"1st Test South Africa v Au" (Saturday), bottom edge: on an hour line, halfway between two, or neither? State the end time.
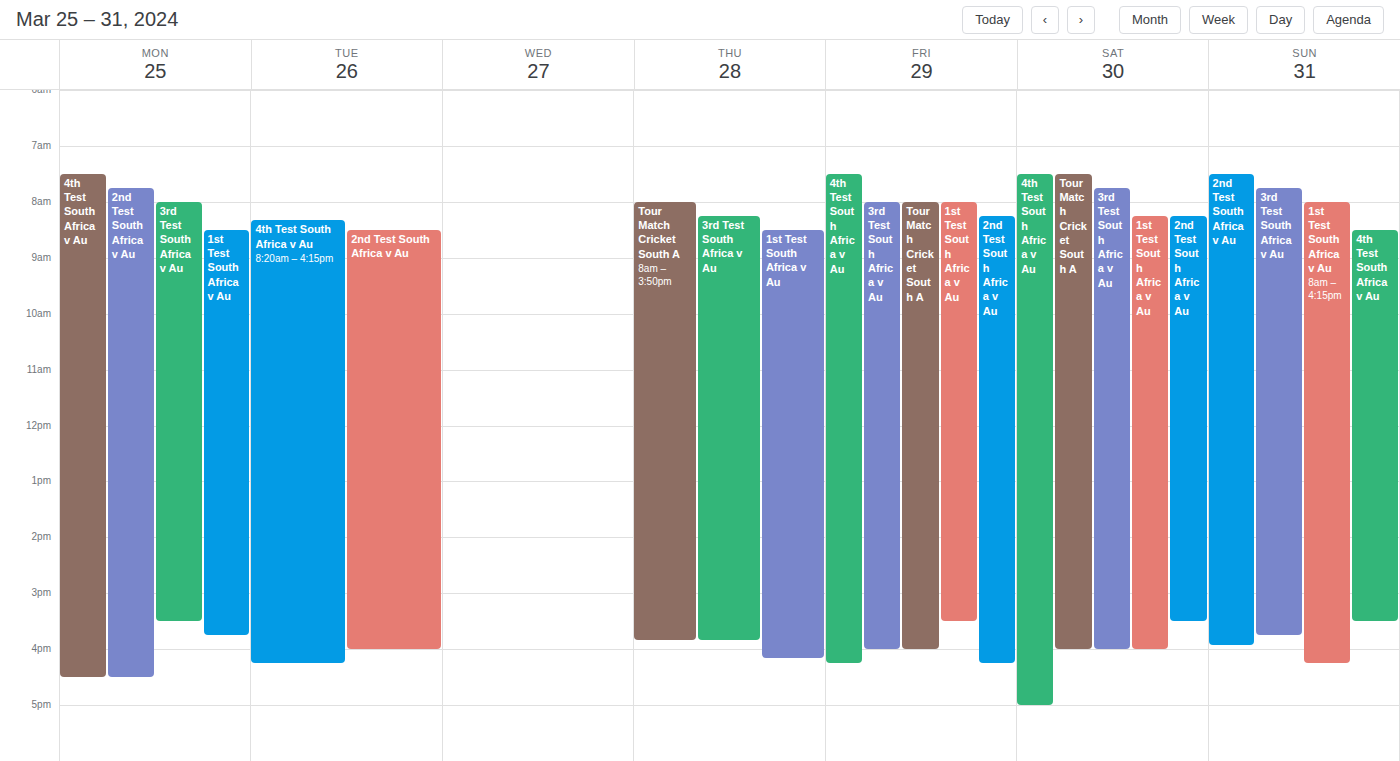
16:00 -- exactly on the 16:00 line.